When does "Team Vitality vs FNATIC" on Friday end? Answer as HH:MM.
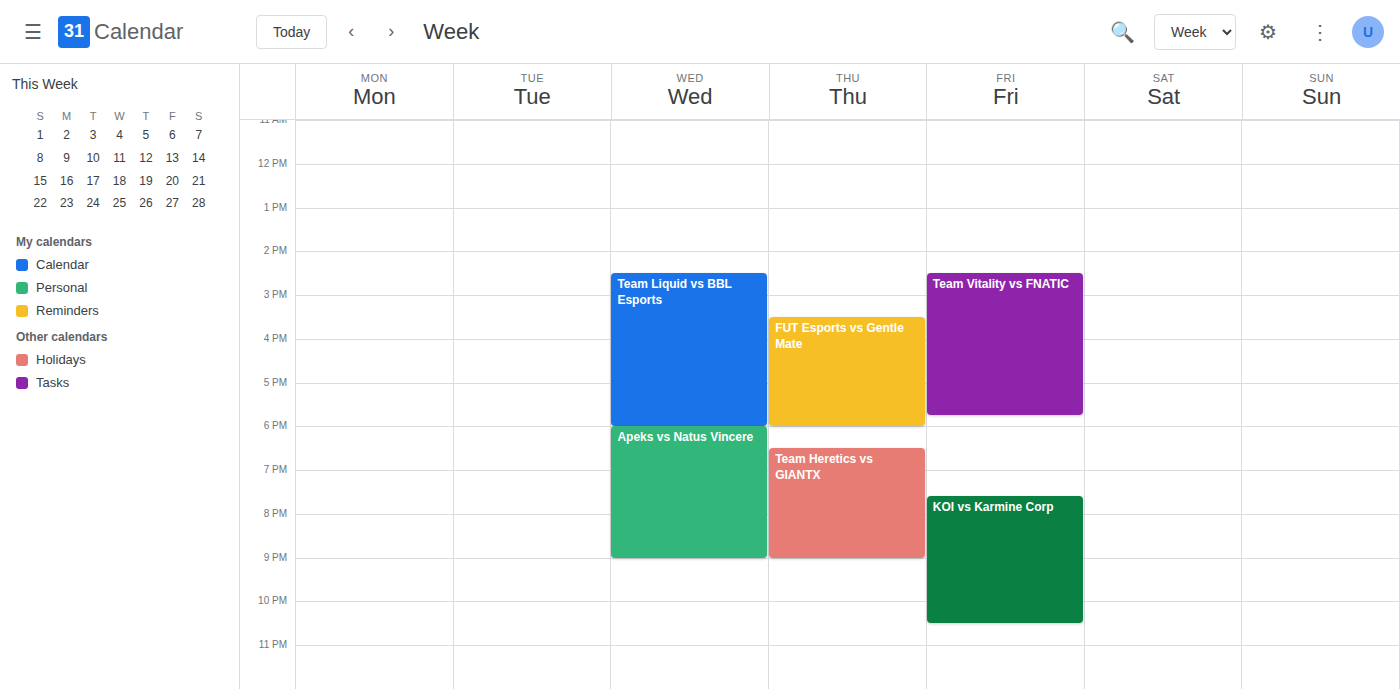
17:45